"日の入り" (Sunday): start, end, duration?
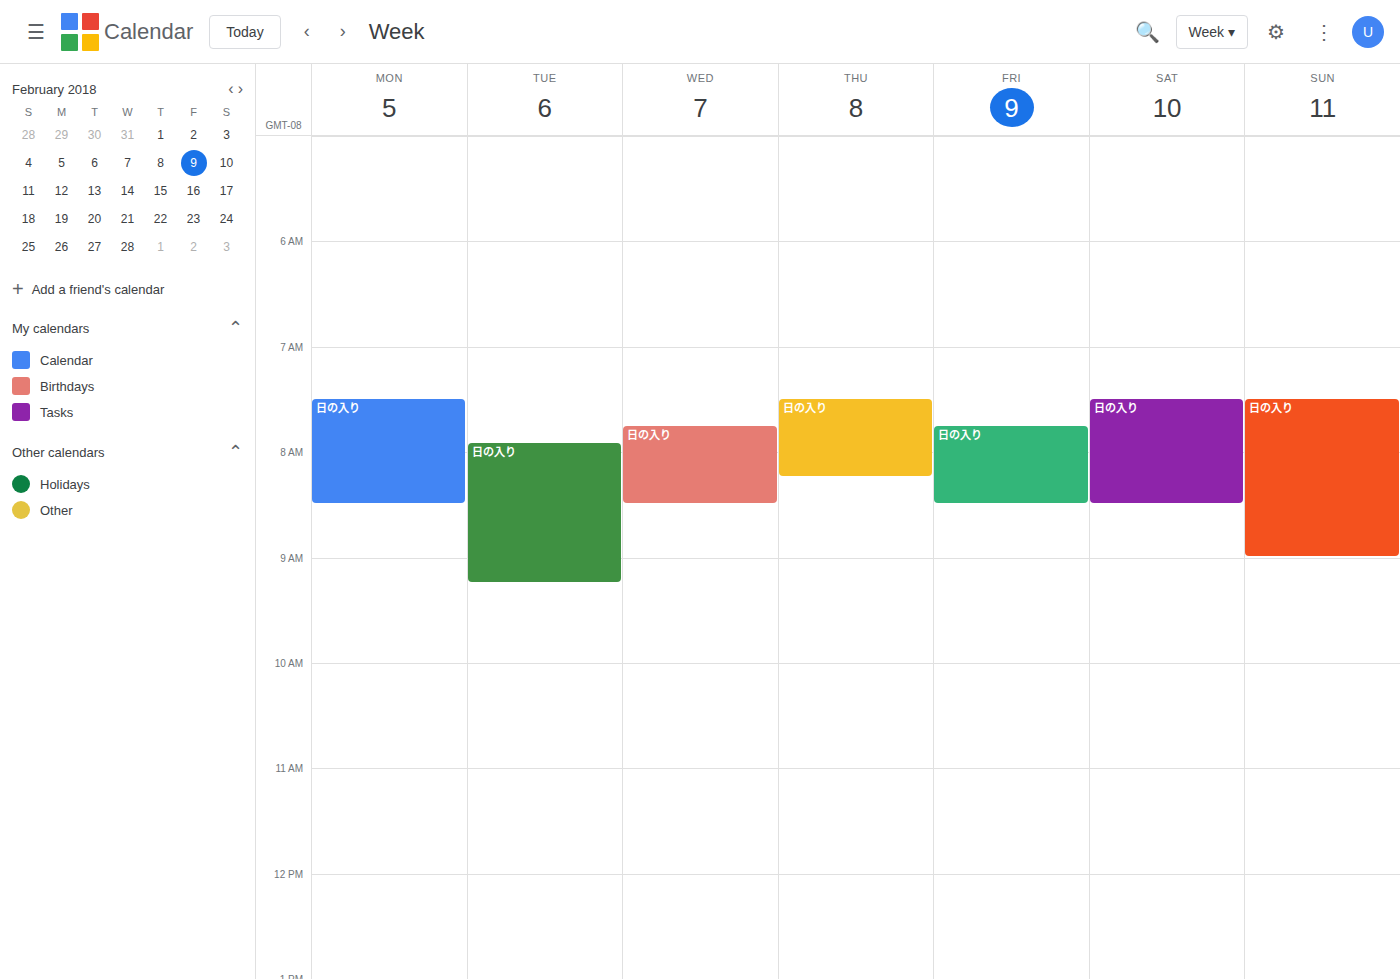
7:30 AM to 9:00 AM, 1 hour 30 minutes